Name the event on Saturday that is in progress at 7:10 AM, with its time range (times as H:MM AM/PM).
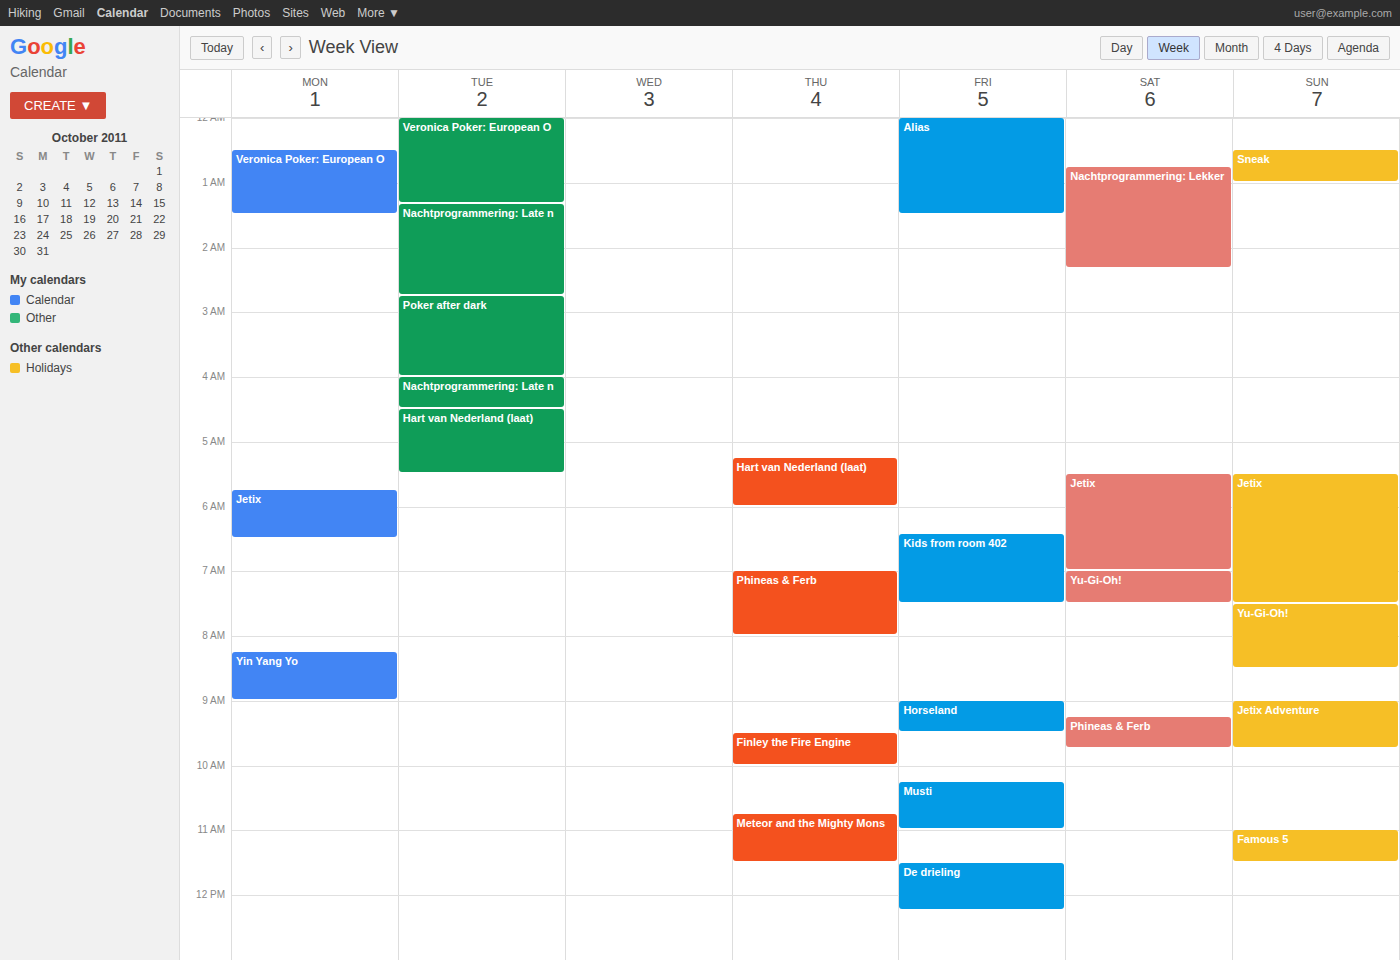
"Yu-Gi-Oh!", 7:00 AM to 7:30 AM